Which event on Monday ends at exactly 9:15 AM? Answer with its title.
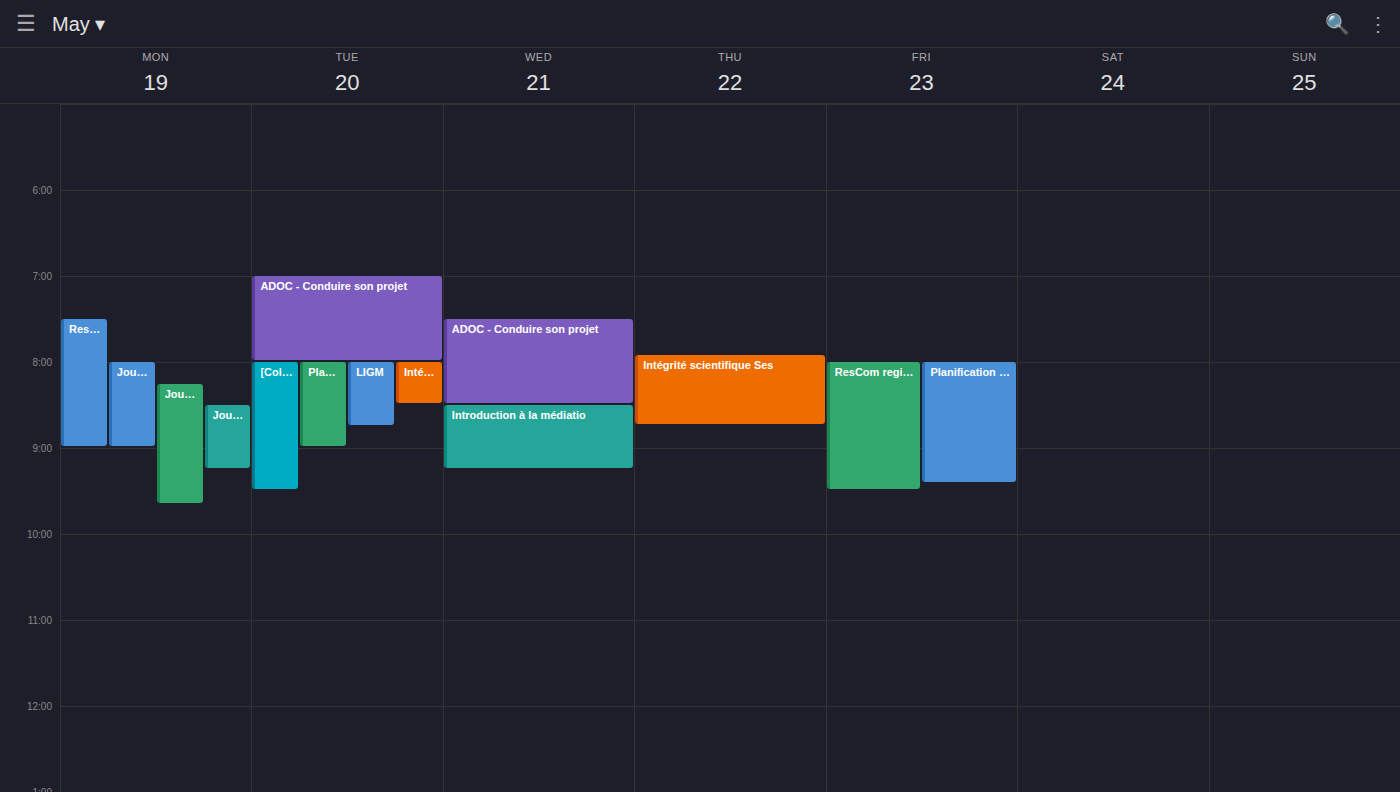
"Journée IoT SEOC'19 - 2ème"